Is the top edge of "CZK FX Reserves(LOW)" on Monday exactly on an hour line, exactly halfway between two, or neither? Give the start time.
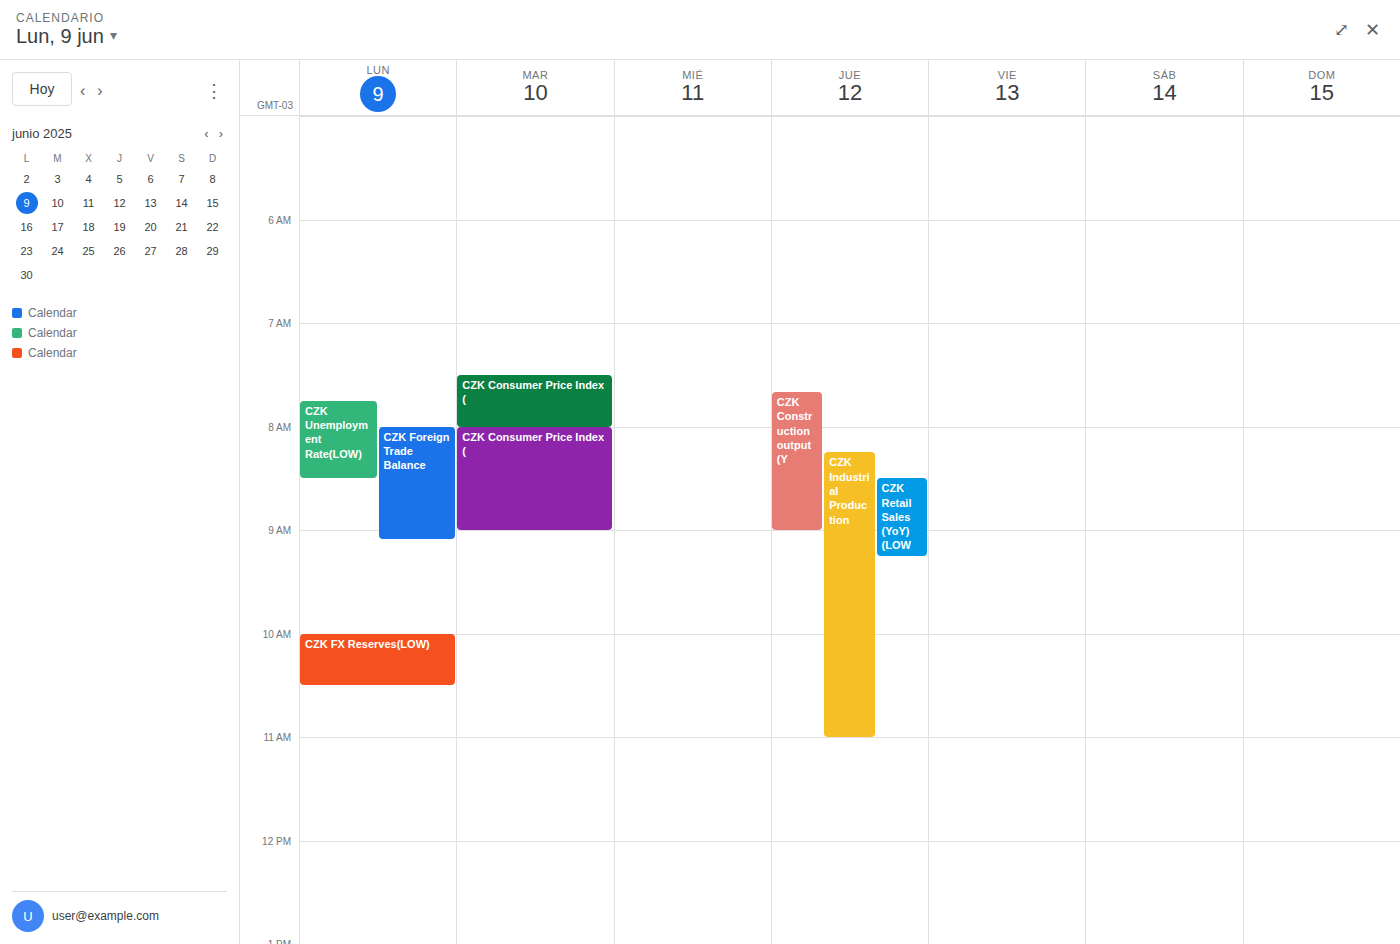
10:00 AM -- exactly on the 10 AM line.